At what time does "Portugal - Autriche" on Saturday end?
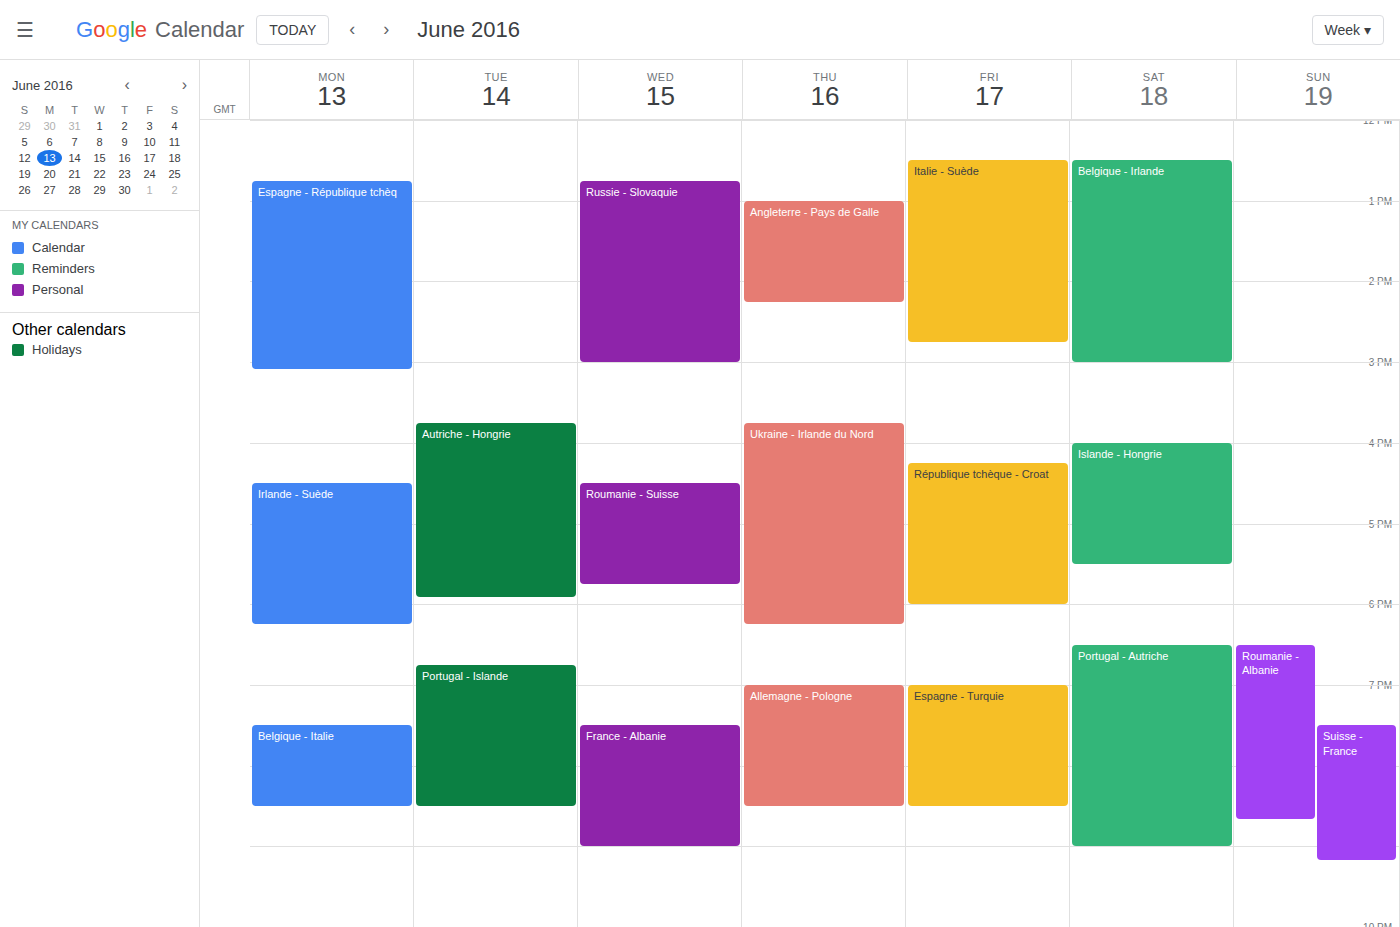
9:00 PM